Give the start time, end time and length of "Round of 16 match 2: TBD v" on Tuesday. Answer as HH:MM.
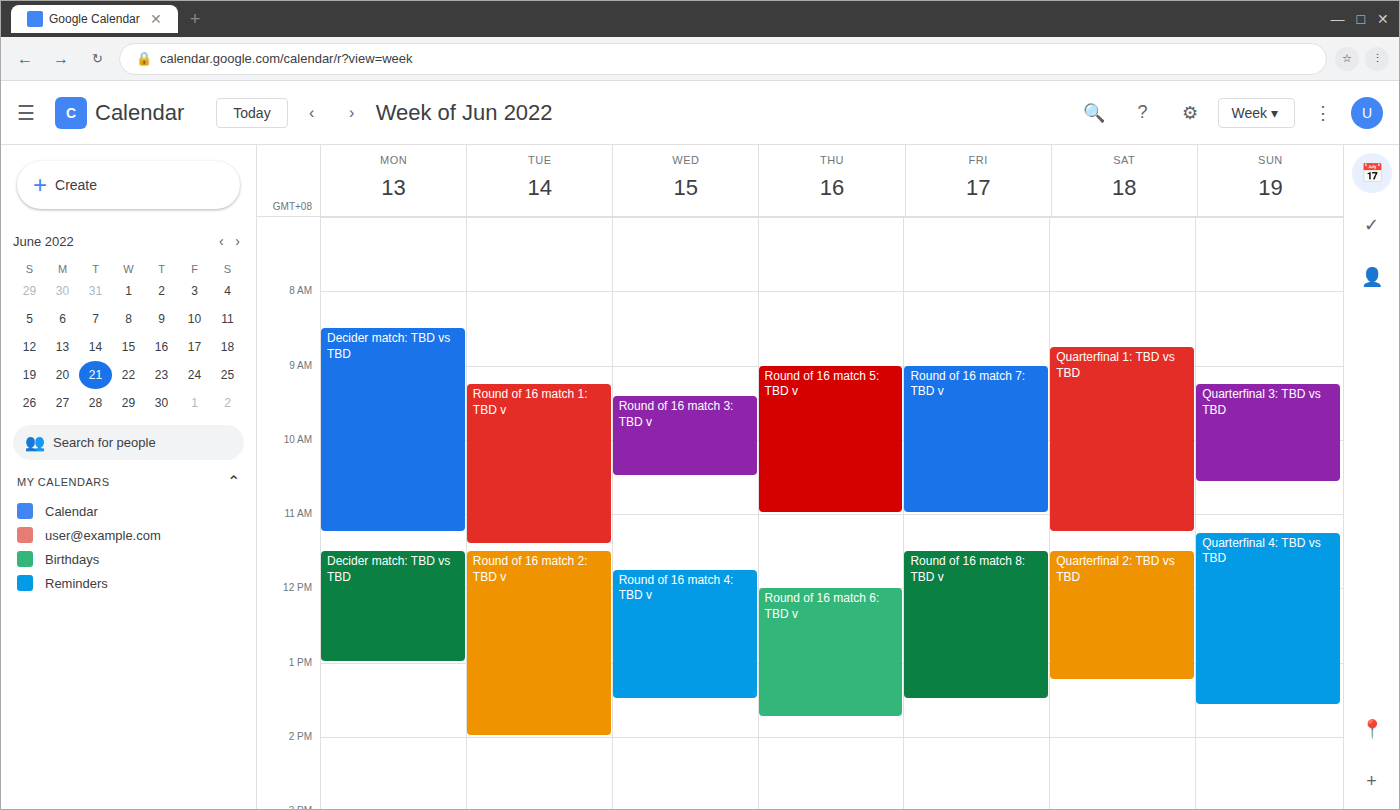
11:30 to 14:00, 2 hours 30 minutes